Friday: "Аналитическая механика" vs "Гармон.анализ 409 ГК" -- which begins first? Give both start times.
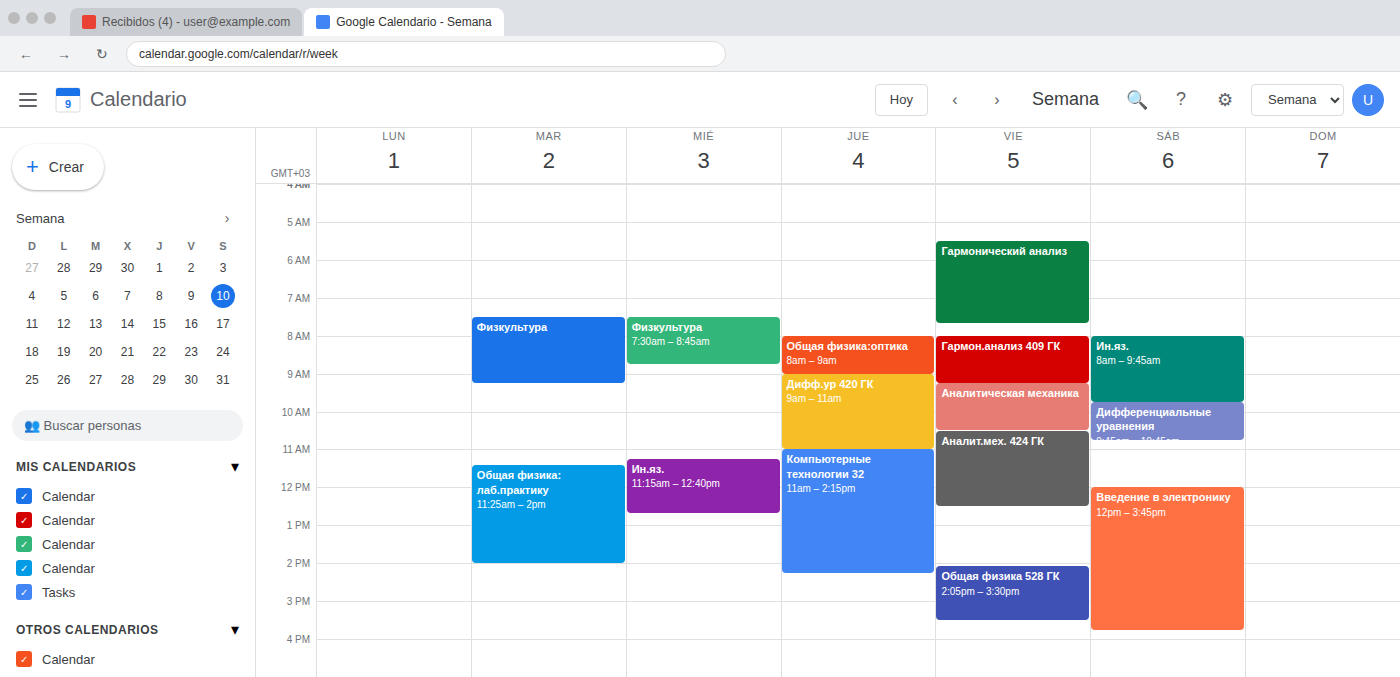
"Гармон.анализ 409 ГК" 8:00 AM; "Аналитическая механика" 9:15 AM.